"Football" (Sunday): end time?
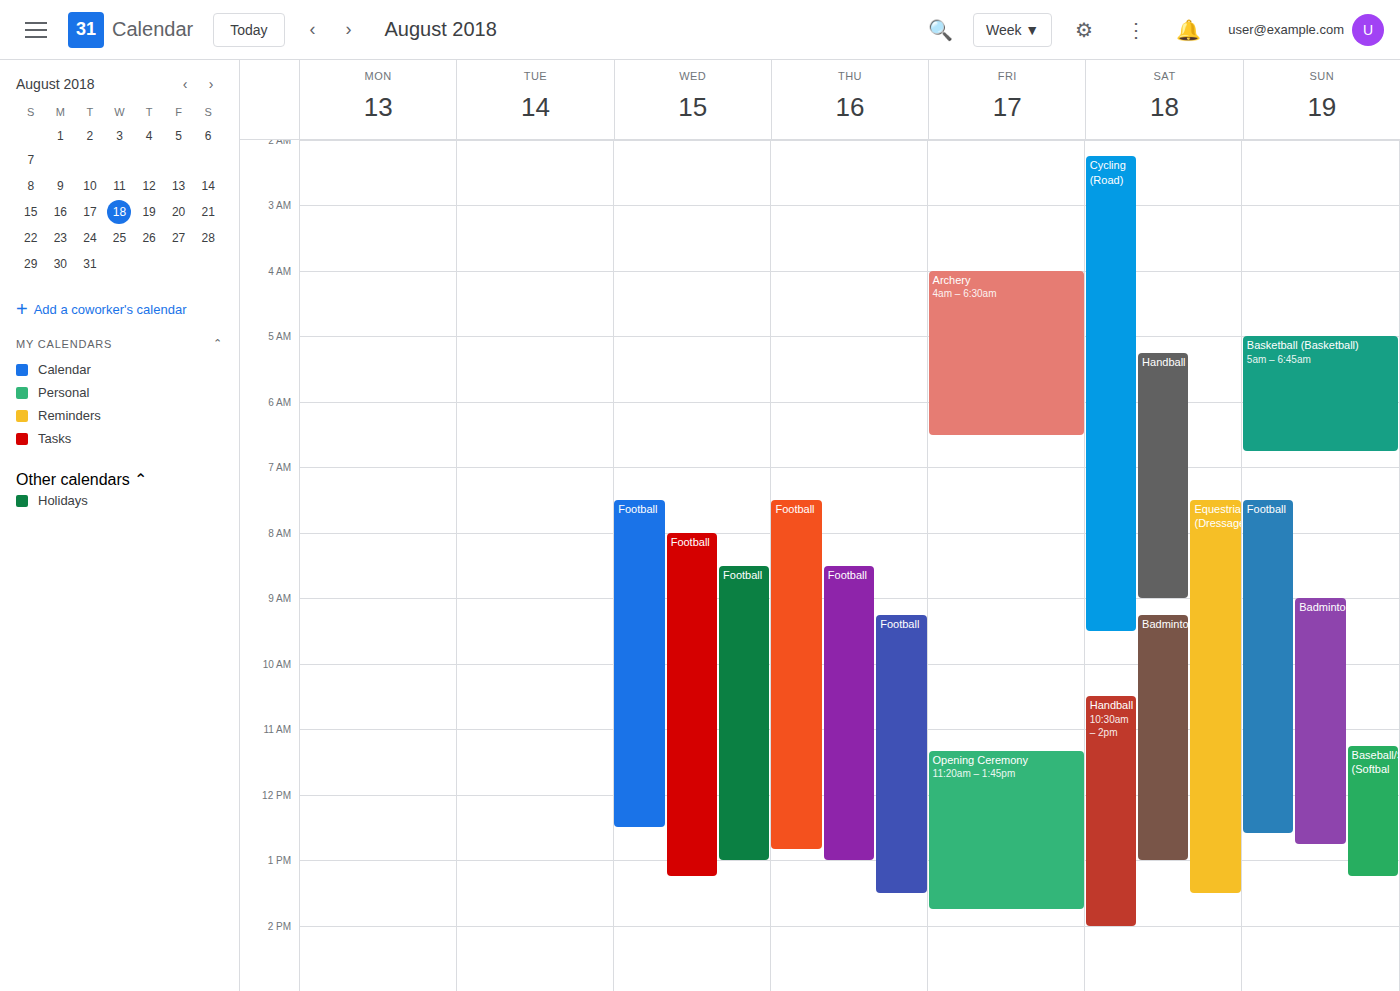
12:35 PM